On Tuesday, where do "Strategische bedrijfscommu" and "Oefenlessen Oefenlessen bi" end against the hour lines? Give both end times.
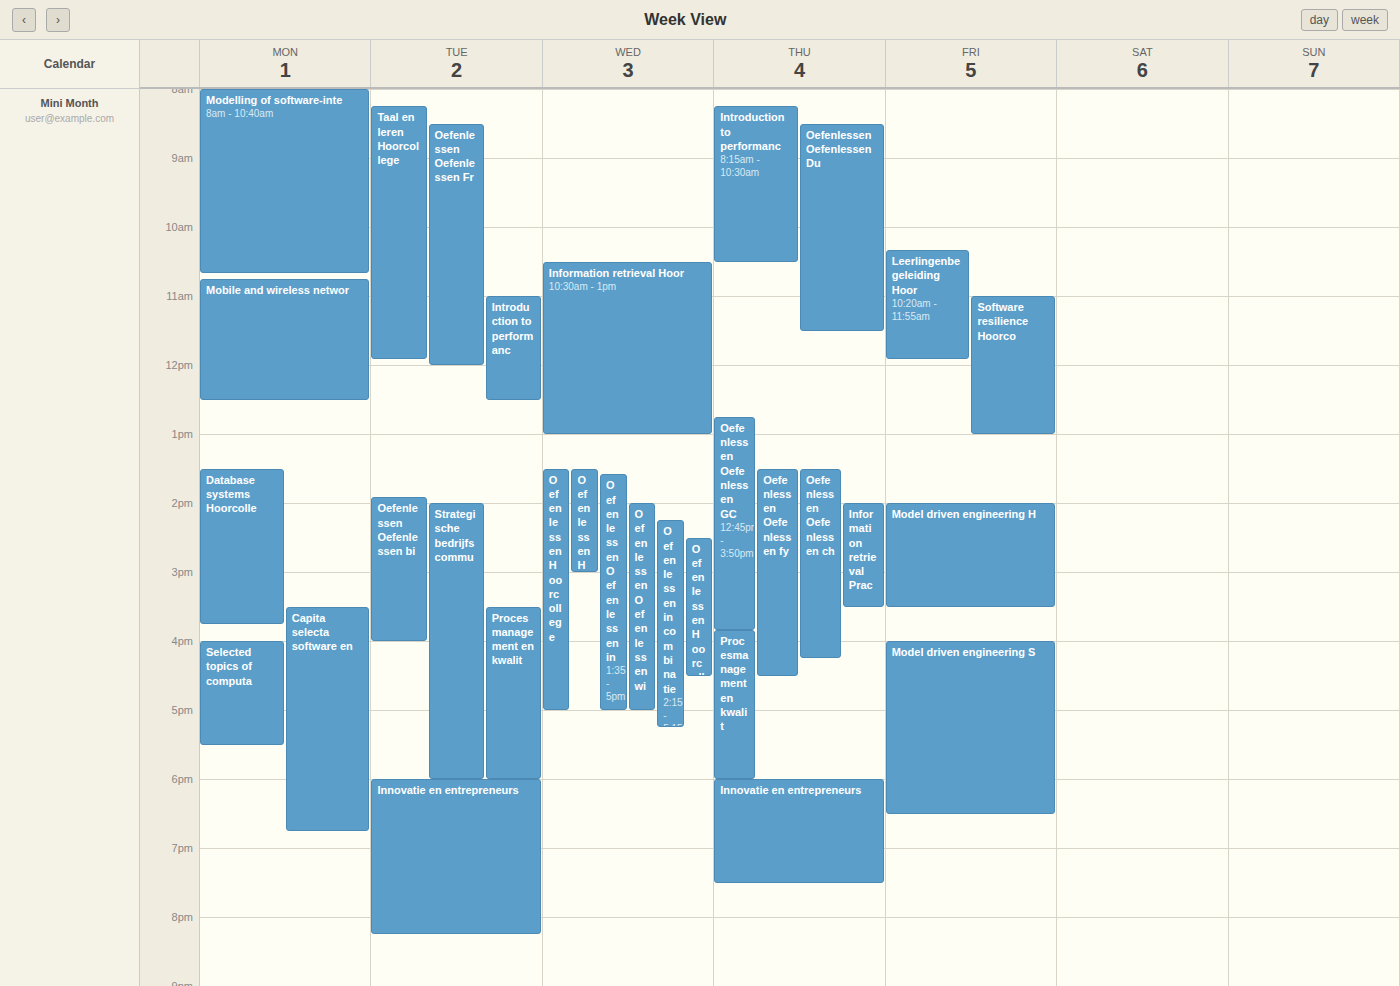
"Strategische bedrijfscommu": 6:00 PM, exactly on the 6 PM line. "Oefenlessen Oefenlessen bi": 4:00 PM, exactly on the 4 PM line.